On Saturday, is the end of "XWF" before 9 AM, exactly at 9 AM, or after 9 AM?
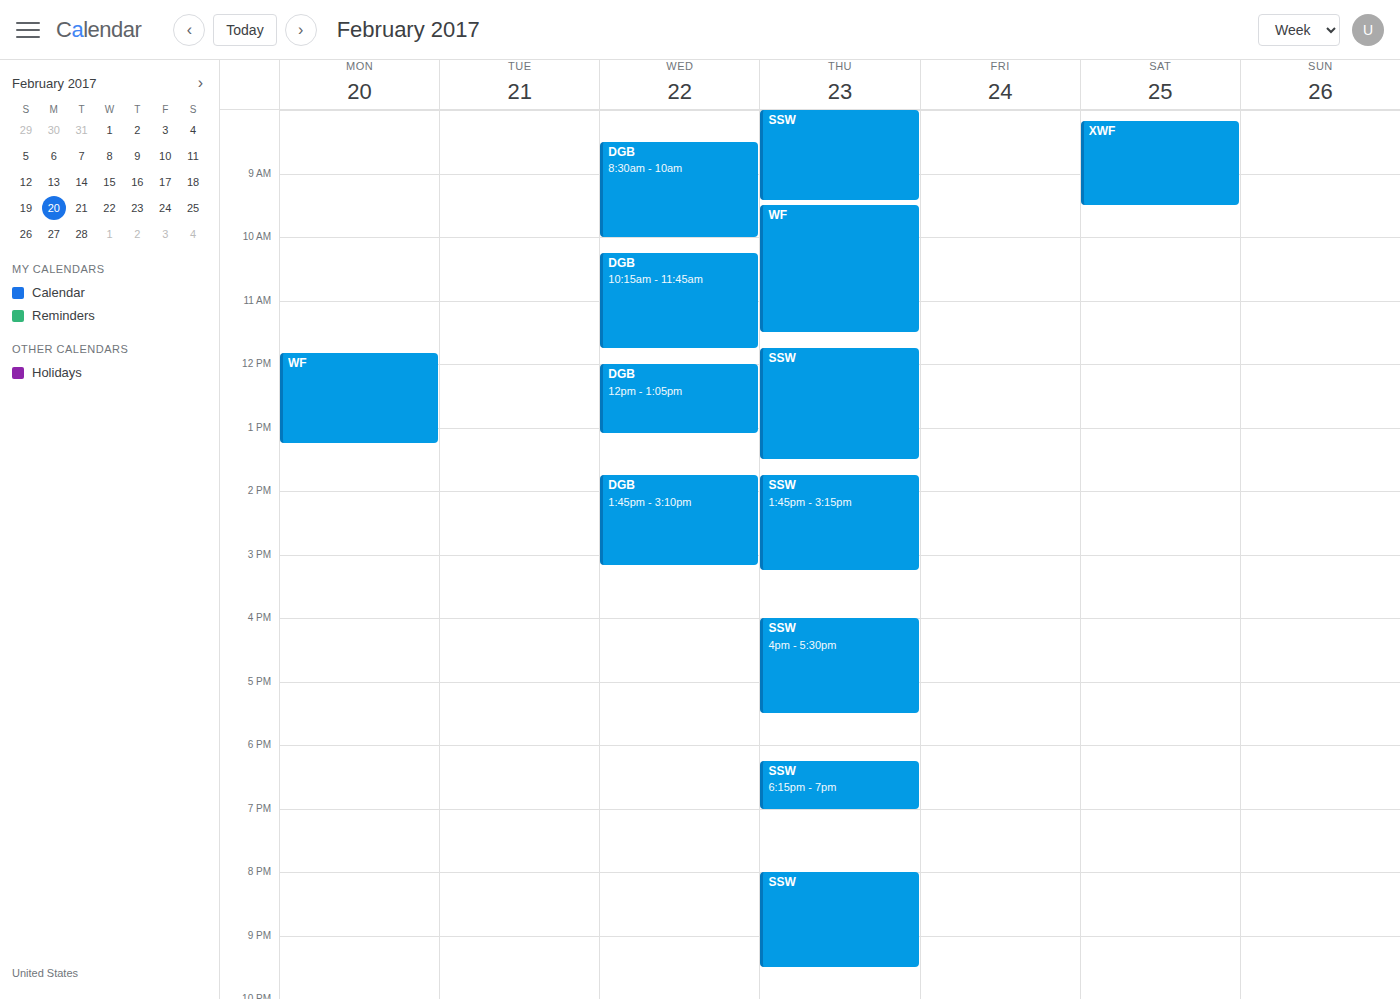
9:30 AM -- after 9 AM, 30 minutes below the 9 AM line.